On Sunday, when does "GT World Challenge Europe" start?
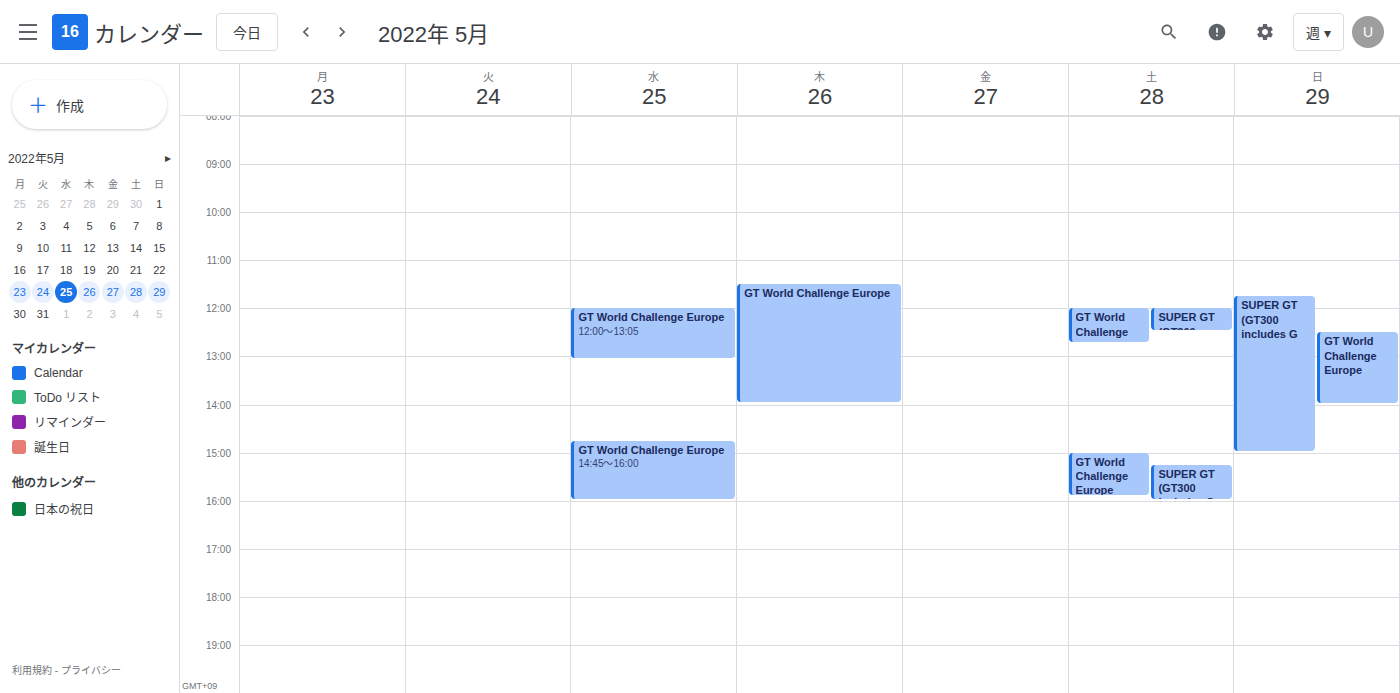
12:30 PM